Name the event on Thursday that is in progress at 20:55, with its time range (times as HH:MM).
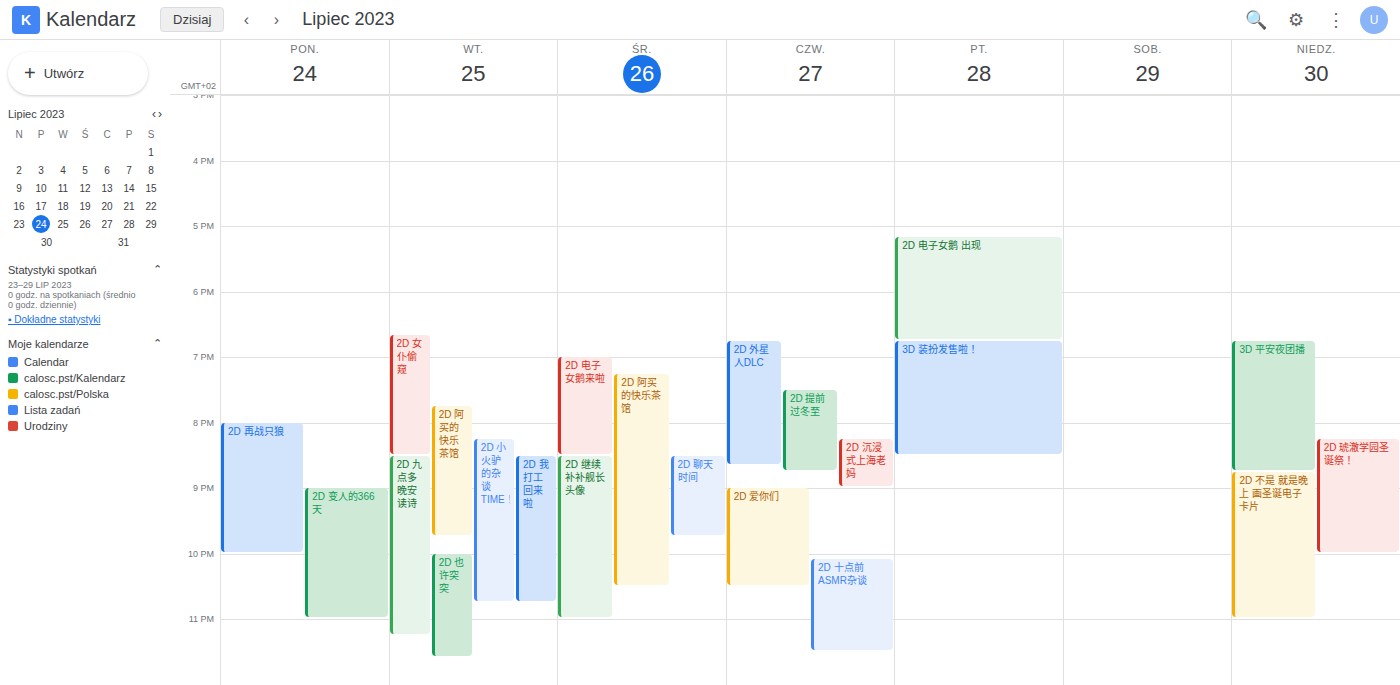
"2D 沉浸式上海老妈", 20:15 to 21:00